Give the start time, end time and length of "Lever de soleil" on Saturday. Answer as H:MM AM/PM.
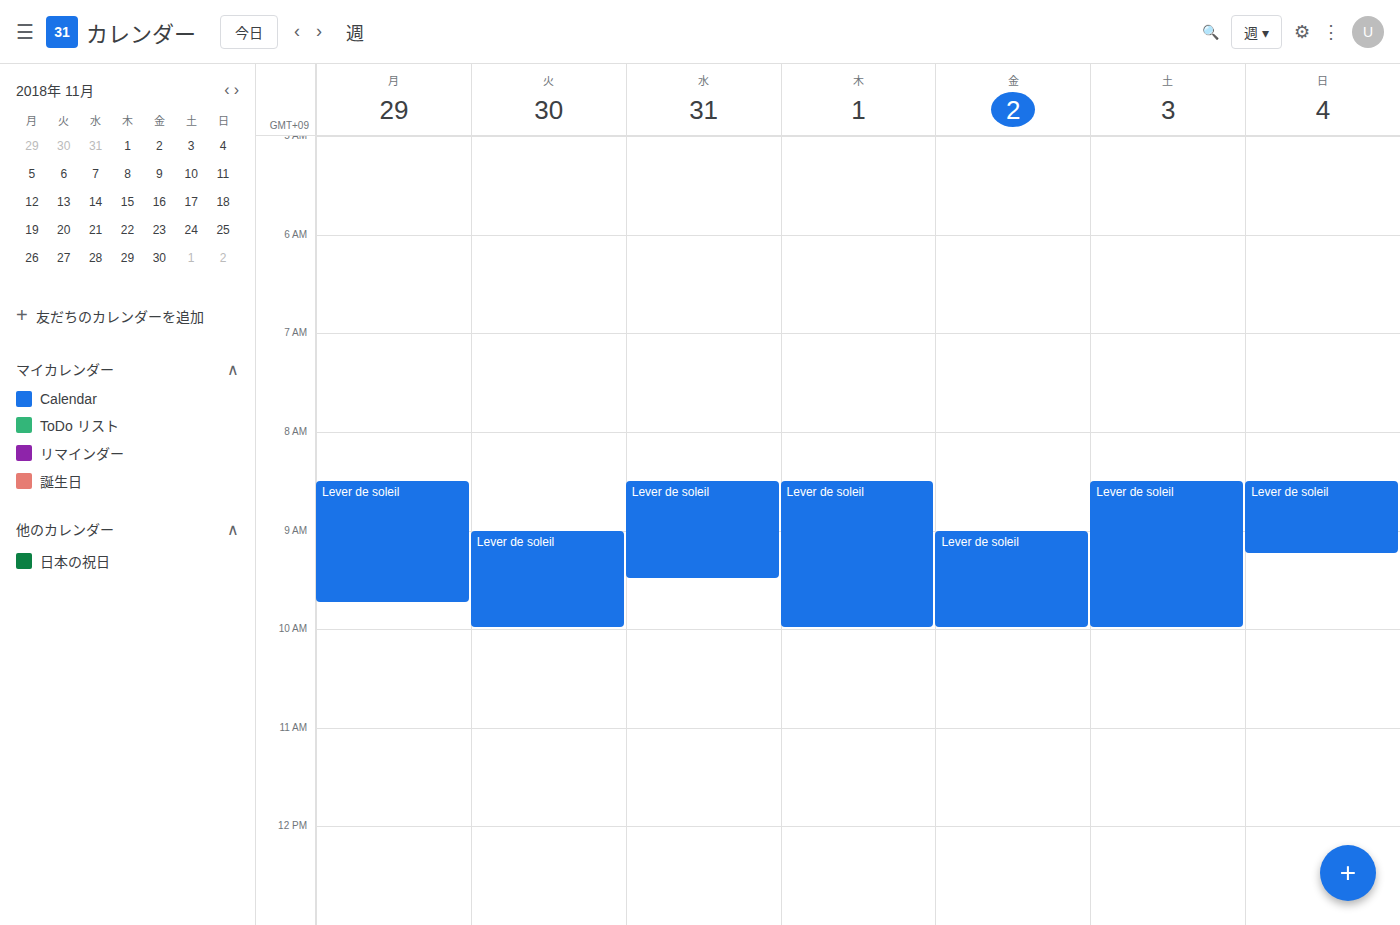
8:30 AM to 10:00 AM, 1 hour 30 minutes